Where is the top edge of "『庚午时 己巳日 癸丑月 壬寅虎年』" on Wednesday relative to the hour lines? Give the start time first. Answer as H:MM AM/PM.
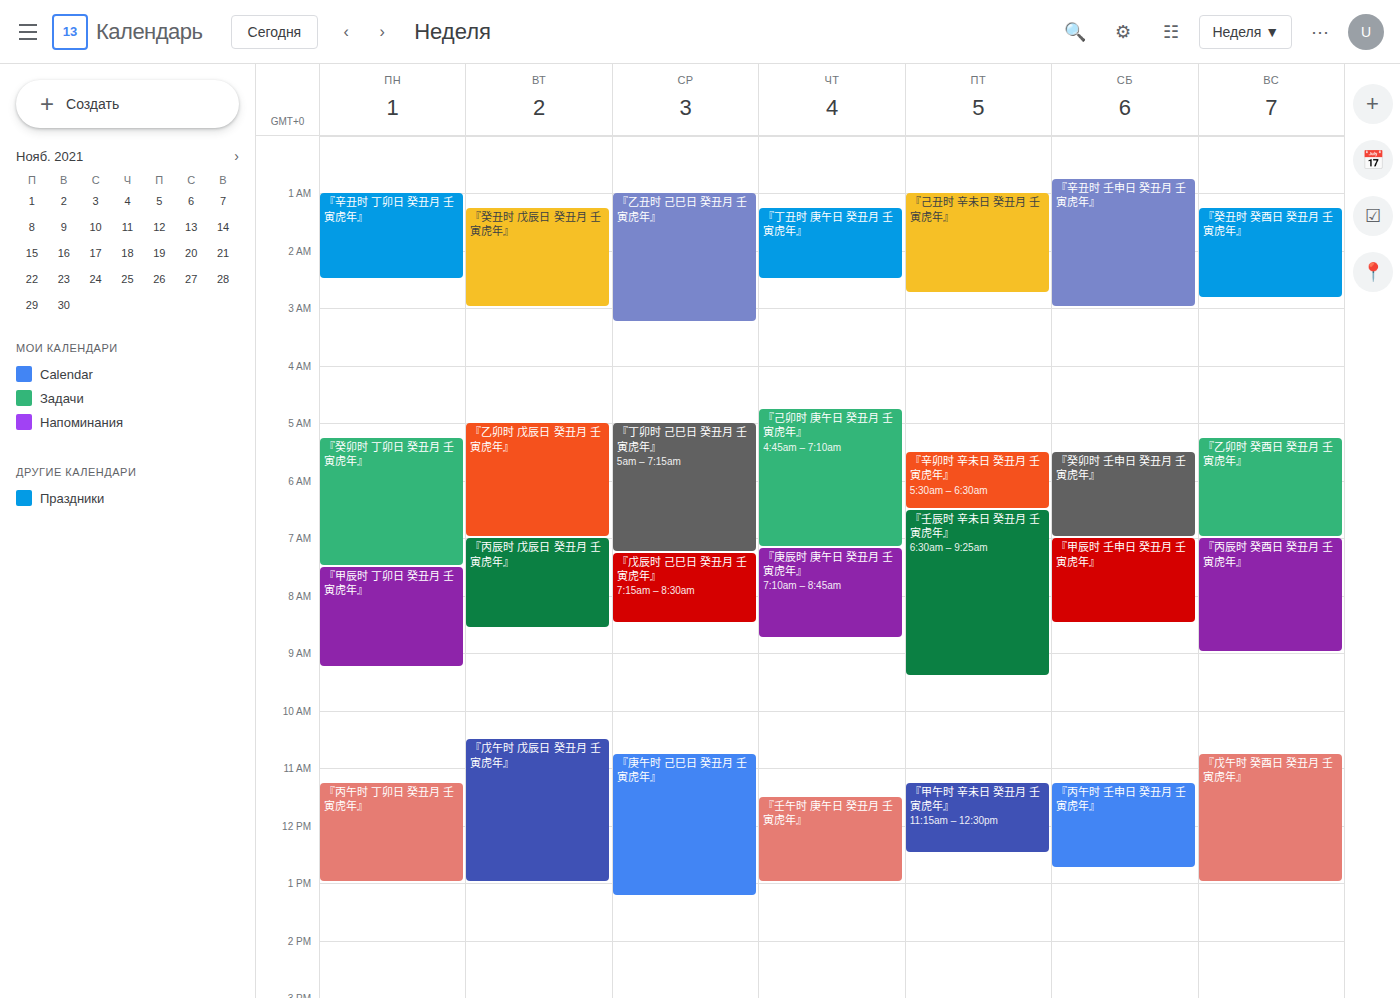
10:45 AM -- neither: three quarters of the way from the 10 AM line to the 11 AM line.